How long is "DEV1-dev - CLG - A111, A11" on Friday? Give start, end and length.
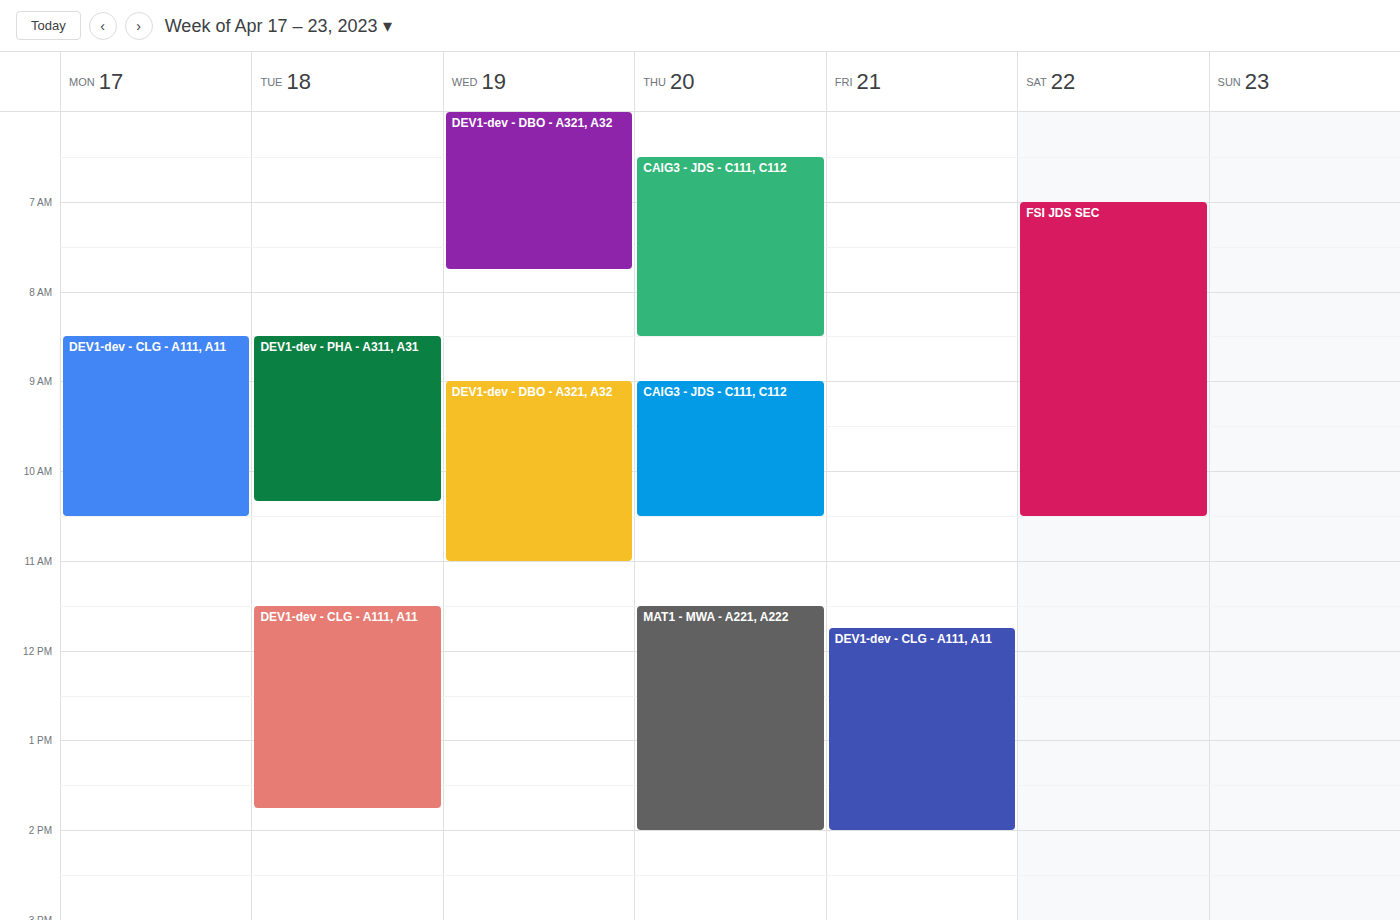
11:45 AM to 2:00 PM, 2 hours 15 minutes